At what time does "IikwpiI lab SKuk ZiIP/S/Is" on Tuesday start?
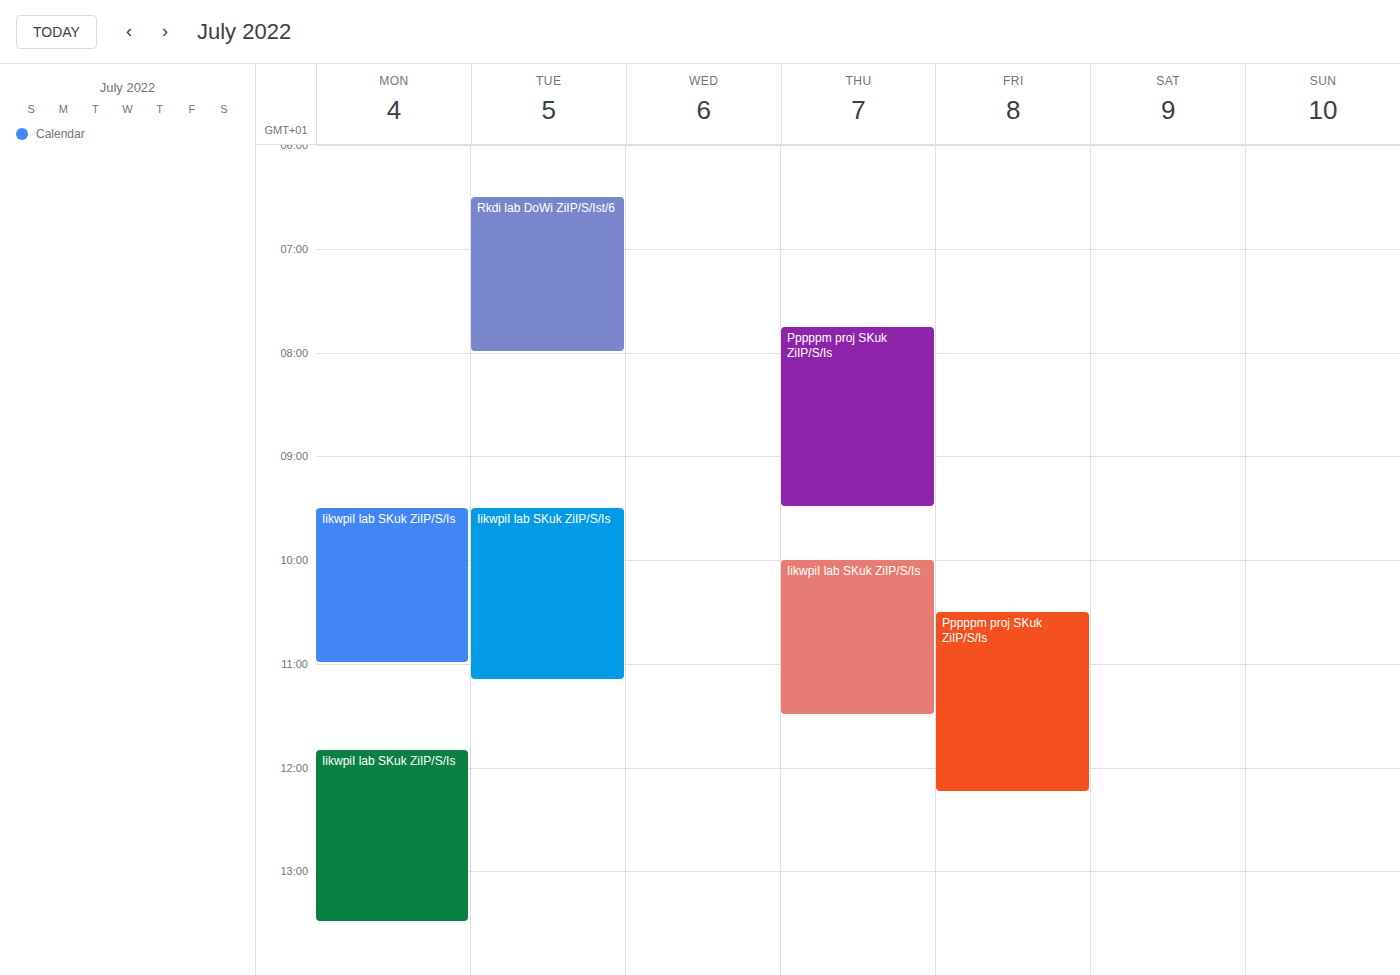
9:30 AM